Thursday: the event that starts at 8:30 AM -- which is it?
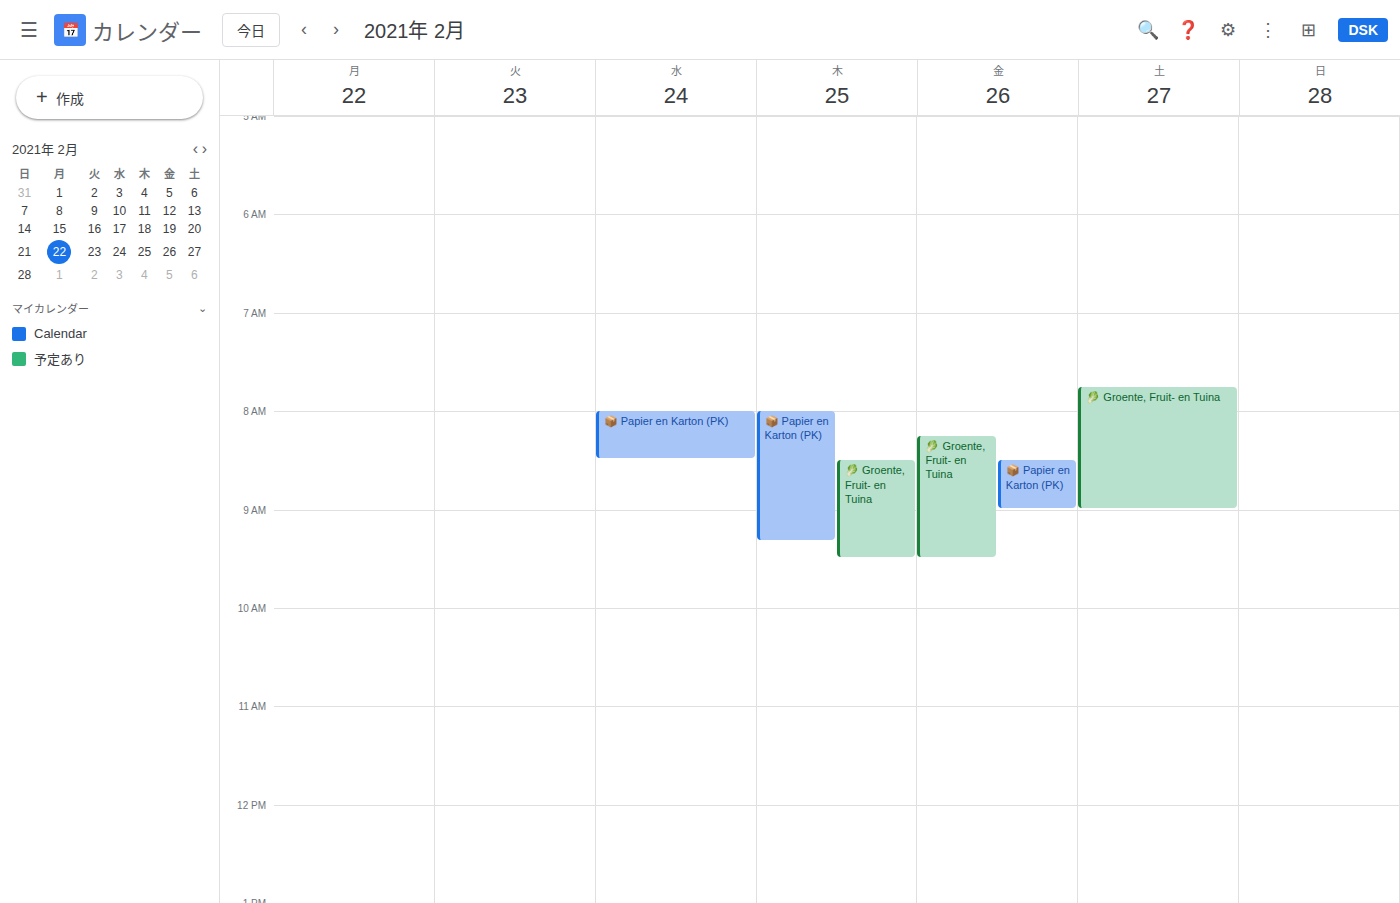
"🥬 Groente, Fruit- en Tuina"